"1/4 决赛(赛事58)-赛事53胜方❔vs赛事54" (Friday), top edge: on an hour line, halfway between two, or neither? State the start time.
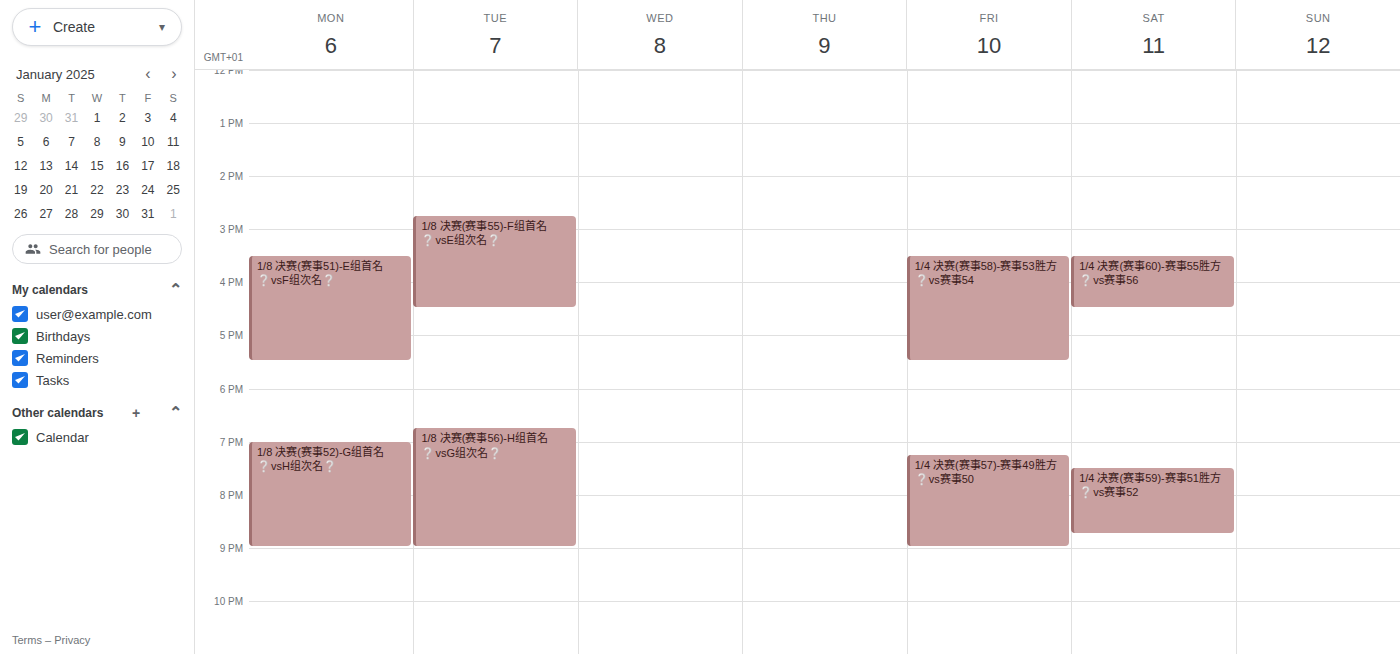
3:30 PM -- halfway between the 3 PM and 4 PM lines.